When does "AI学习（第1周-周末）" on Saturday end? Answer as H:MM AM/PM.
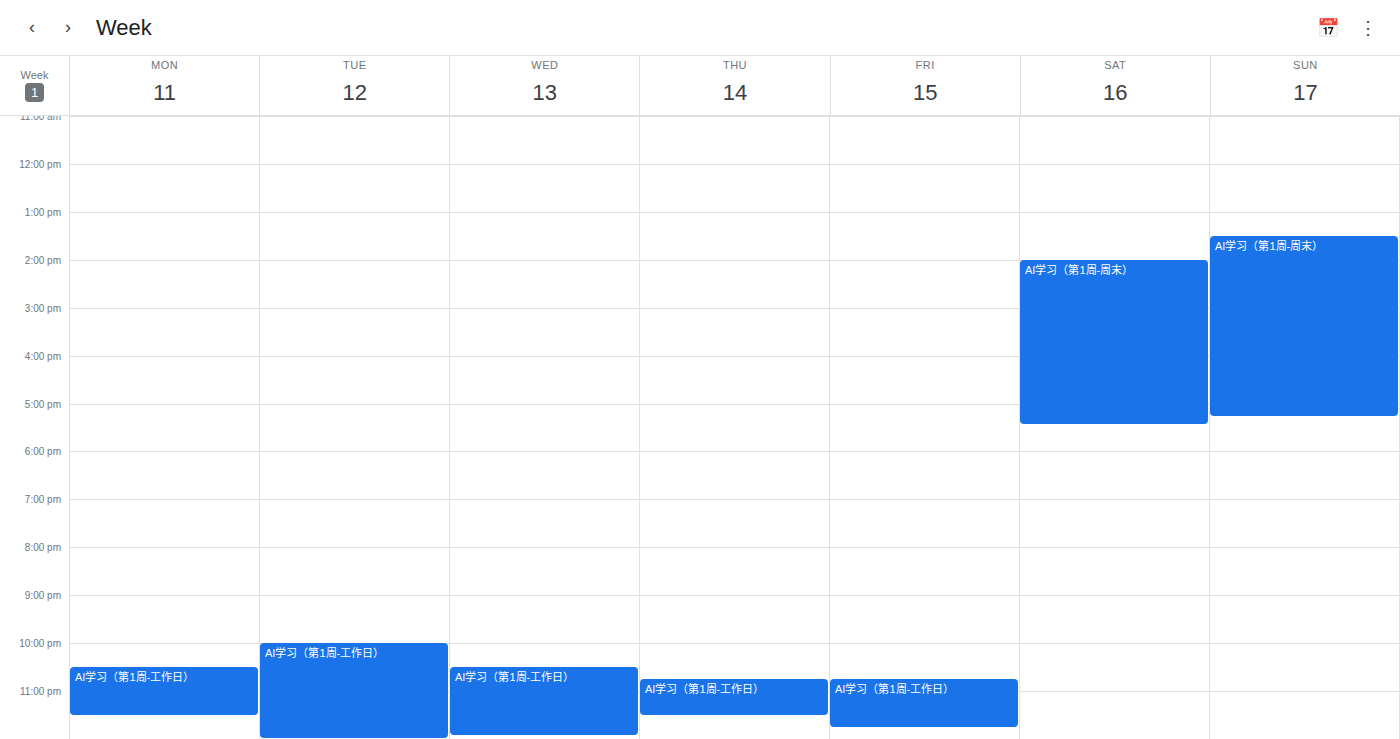
5:25 PM